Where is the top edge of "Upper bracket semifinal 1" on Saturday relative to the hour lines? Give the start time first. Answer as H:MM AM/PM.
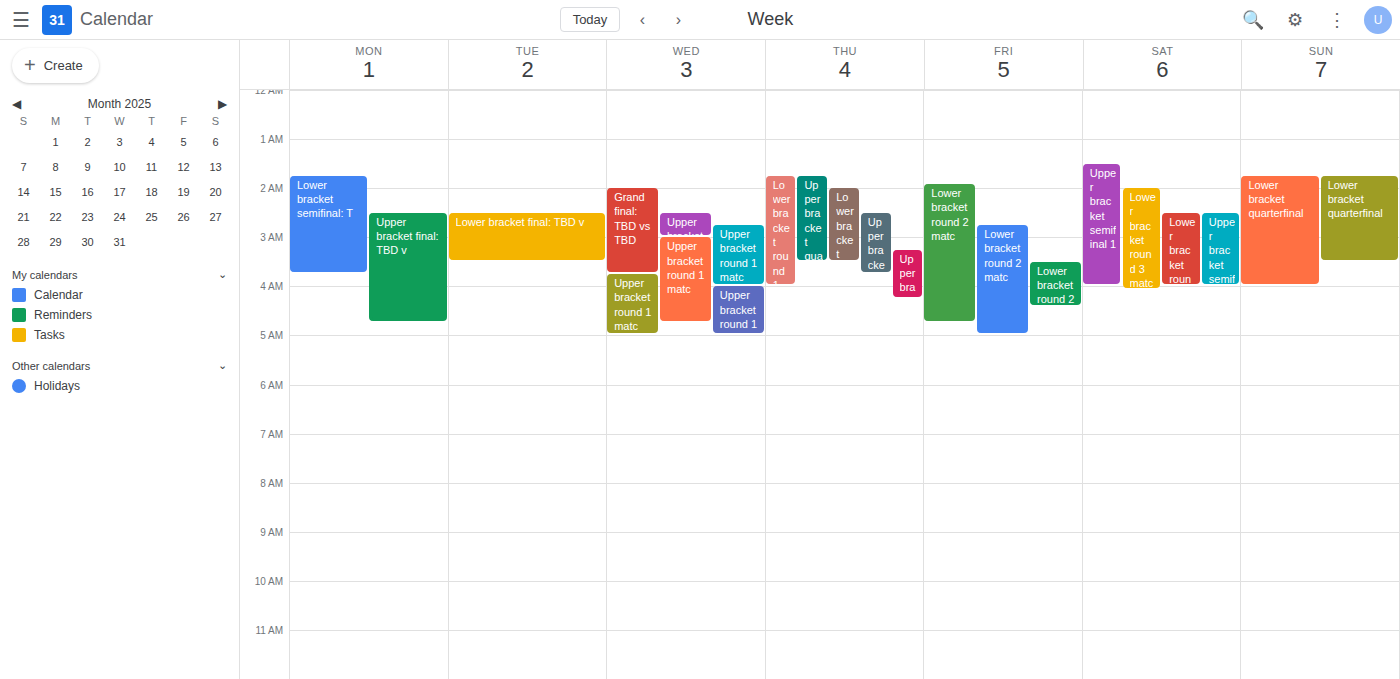
1:30 AM -- halfway between the 1 AM and 2 AM lines.